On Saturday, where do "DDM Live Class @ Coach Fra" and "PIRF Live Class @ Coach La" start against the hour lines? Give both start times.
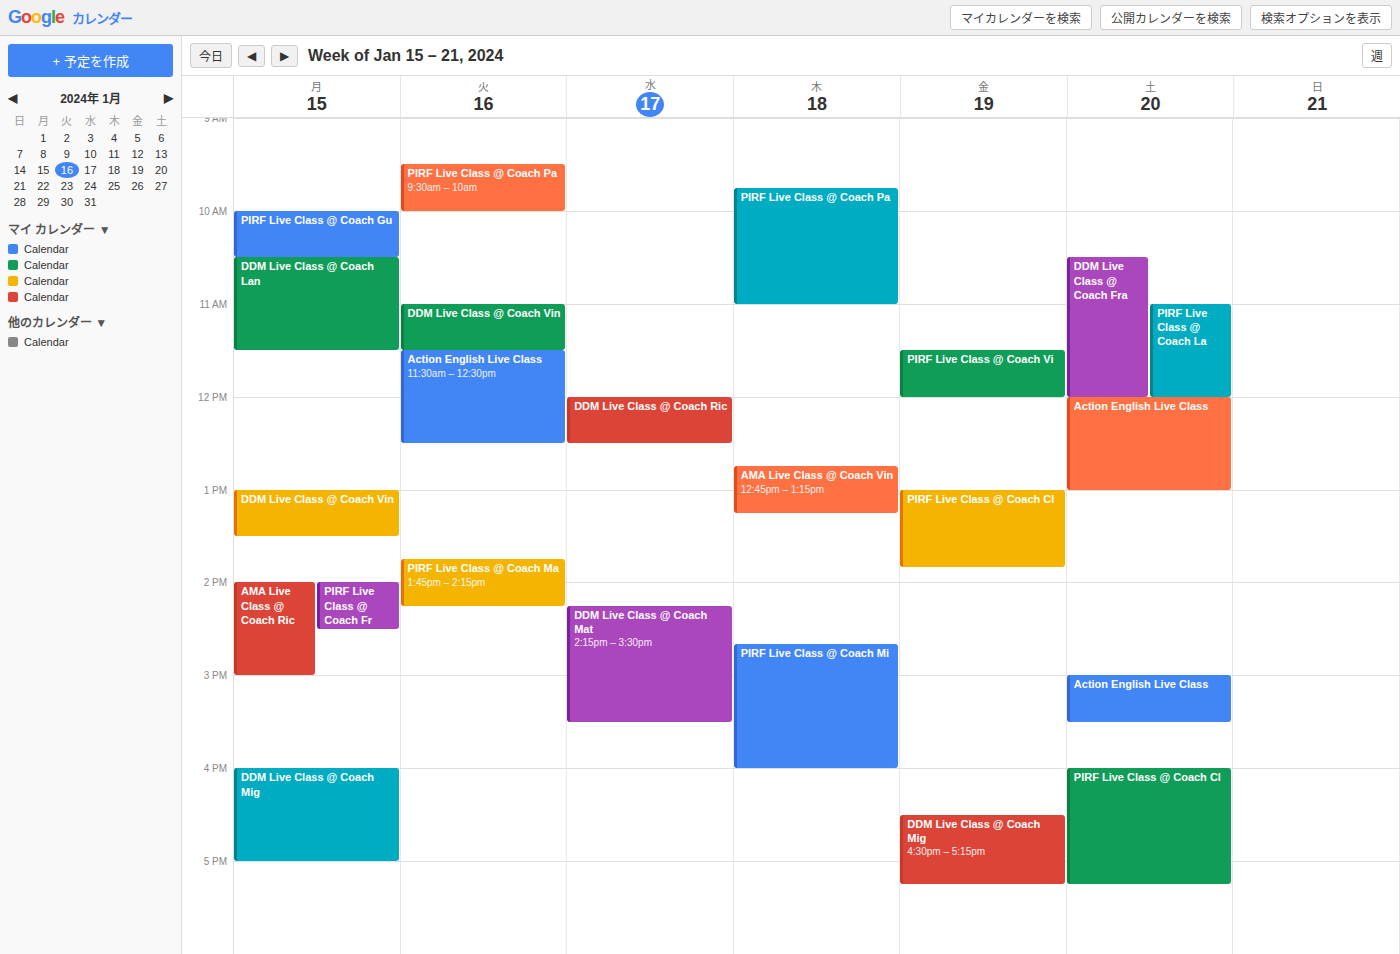
"DDM Live Class @ Coach Fra": 10:30 AM, halfway between the 10 AM and 11 AM lines. "PIRF Live Class @ Coach La": 11:00 AM, exactly on the 11 AM line.